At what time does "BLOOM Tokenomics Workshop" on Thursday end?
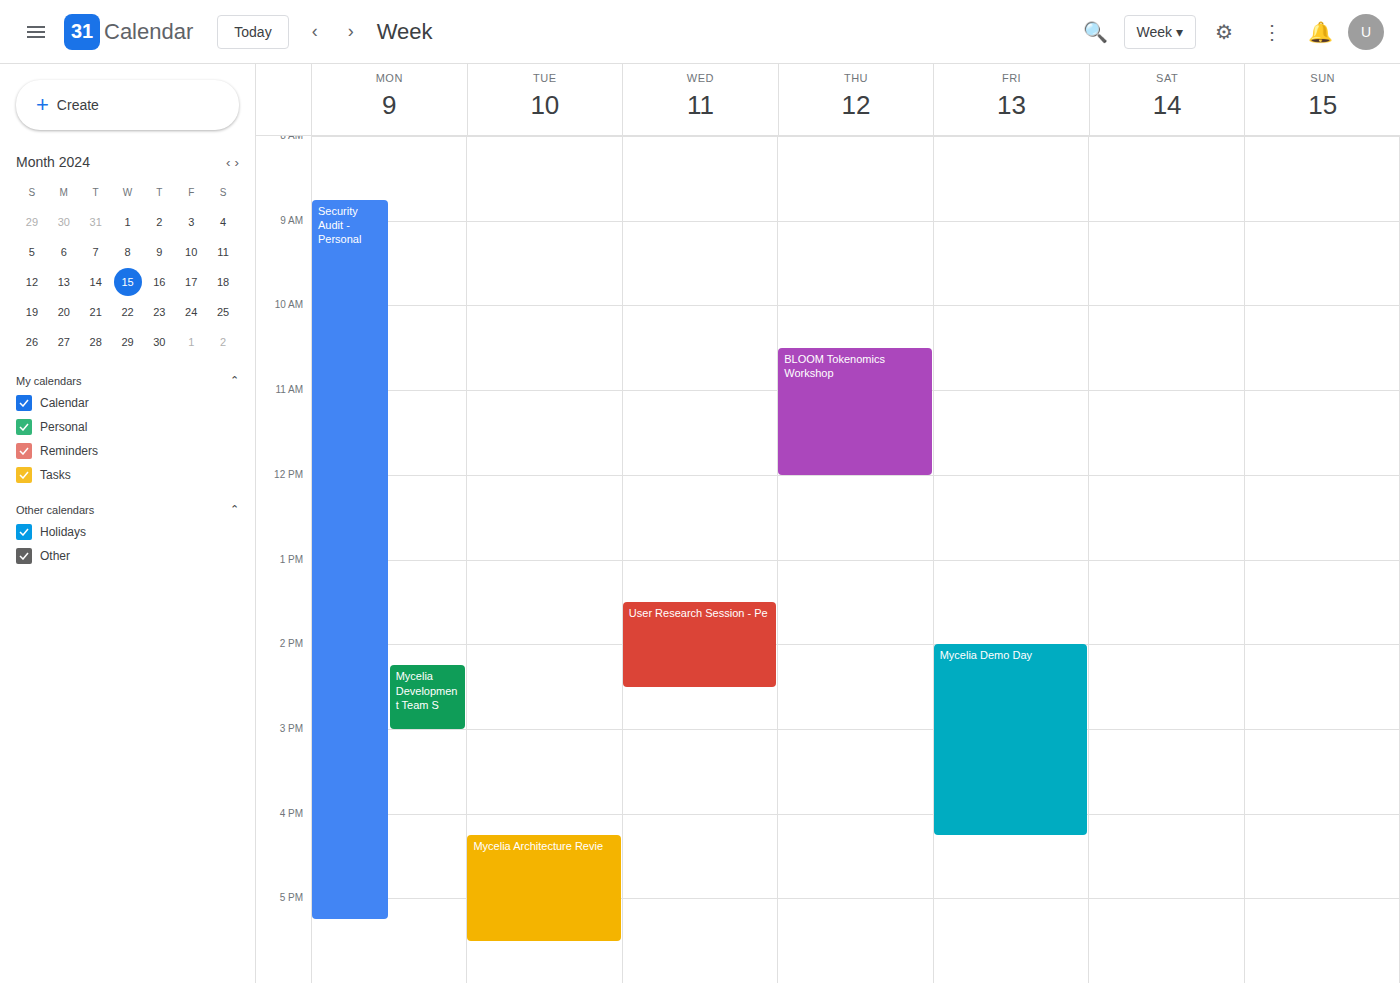
12:00 PM